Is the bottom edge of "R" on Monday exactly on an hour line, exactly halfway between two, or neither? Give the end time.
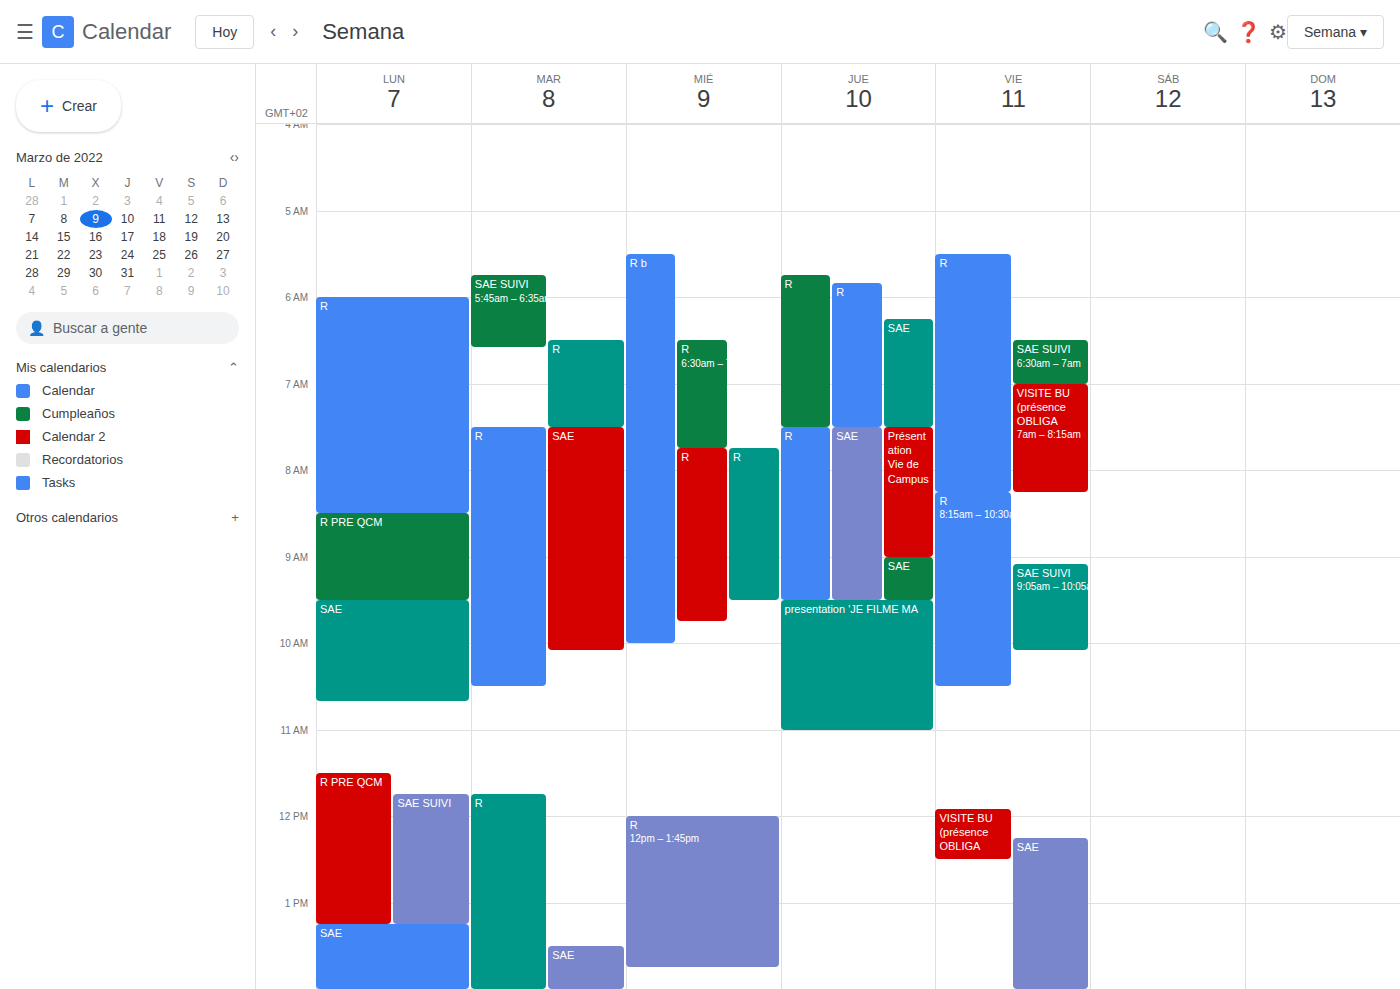
8:30 AM -- halfway between the 8 AM and 9 AM lines.